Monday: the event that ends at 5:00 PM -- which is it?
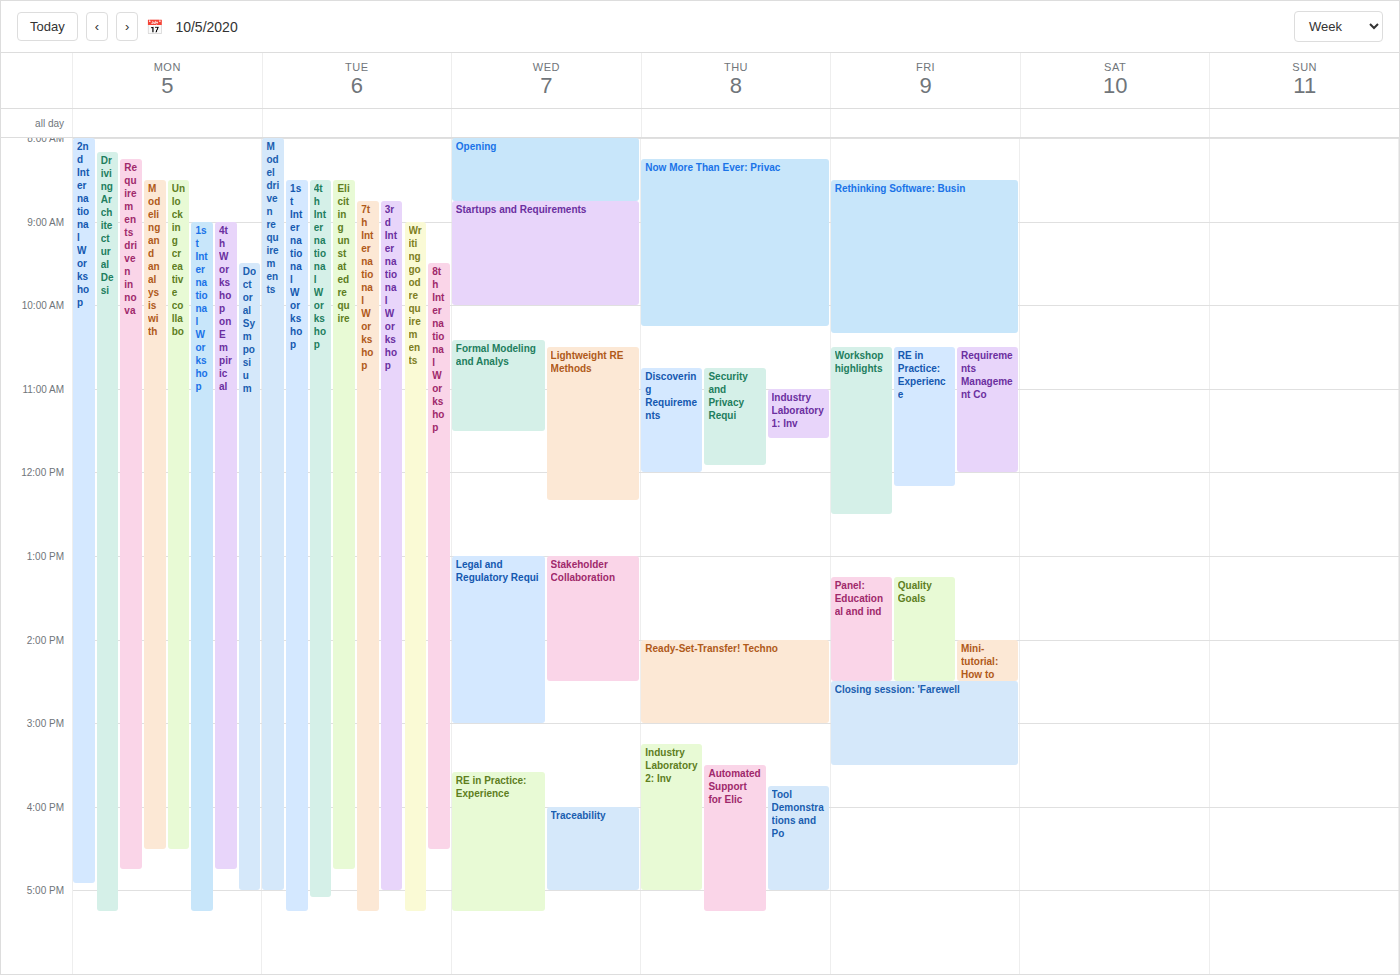
"Doctoral Symposium"